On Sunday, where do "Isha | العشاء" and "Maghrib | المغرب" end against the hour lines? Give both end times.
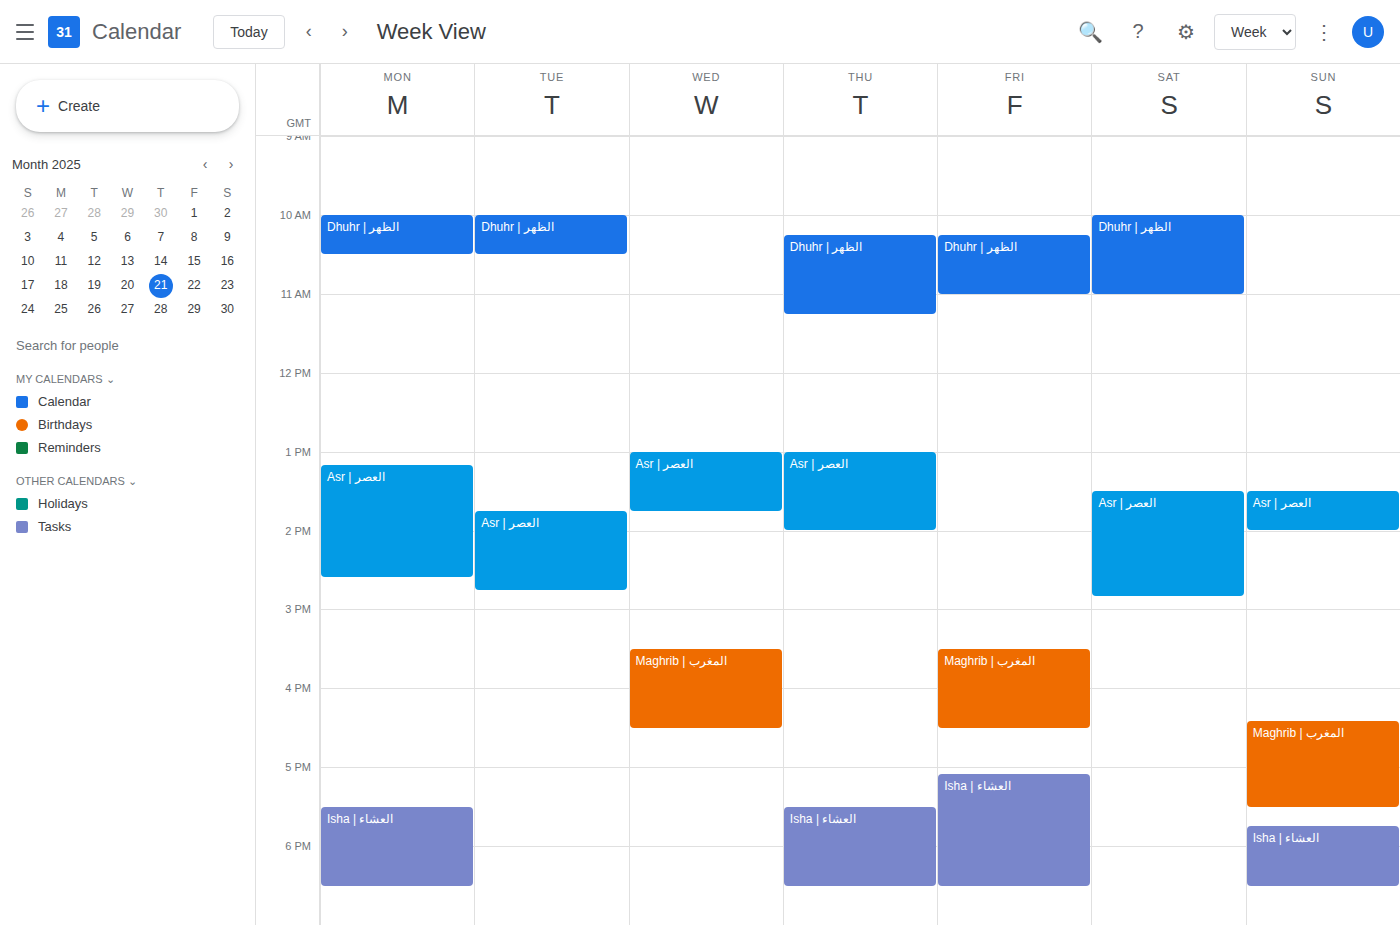
"Isha | العشاء": 18:30, halfway between the 18:00 and 19:00 lines. "Maghrib | المغرب": 17:30, halfway between the 17:00 and 18:00 lines.